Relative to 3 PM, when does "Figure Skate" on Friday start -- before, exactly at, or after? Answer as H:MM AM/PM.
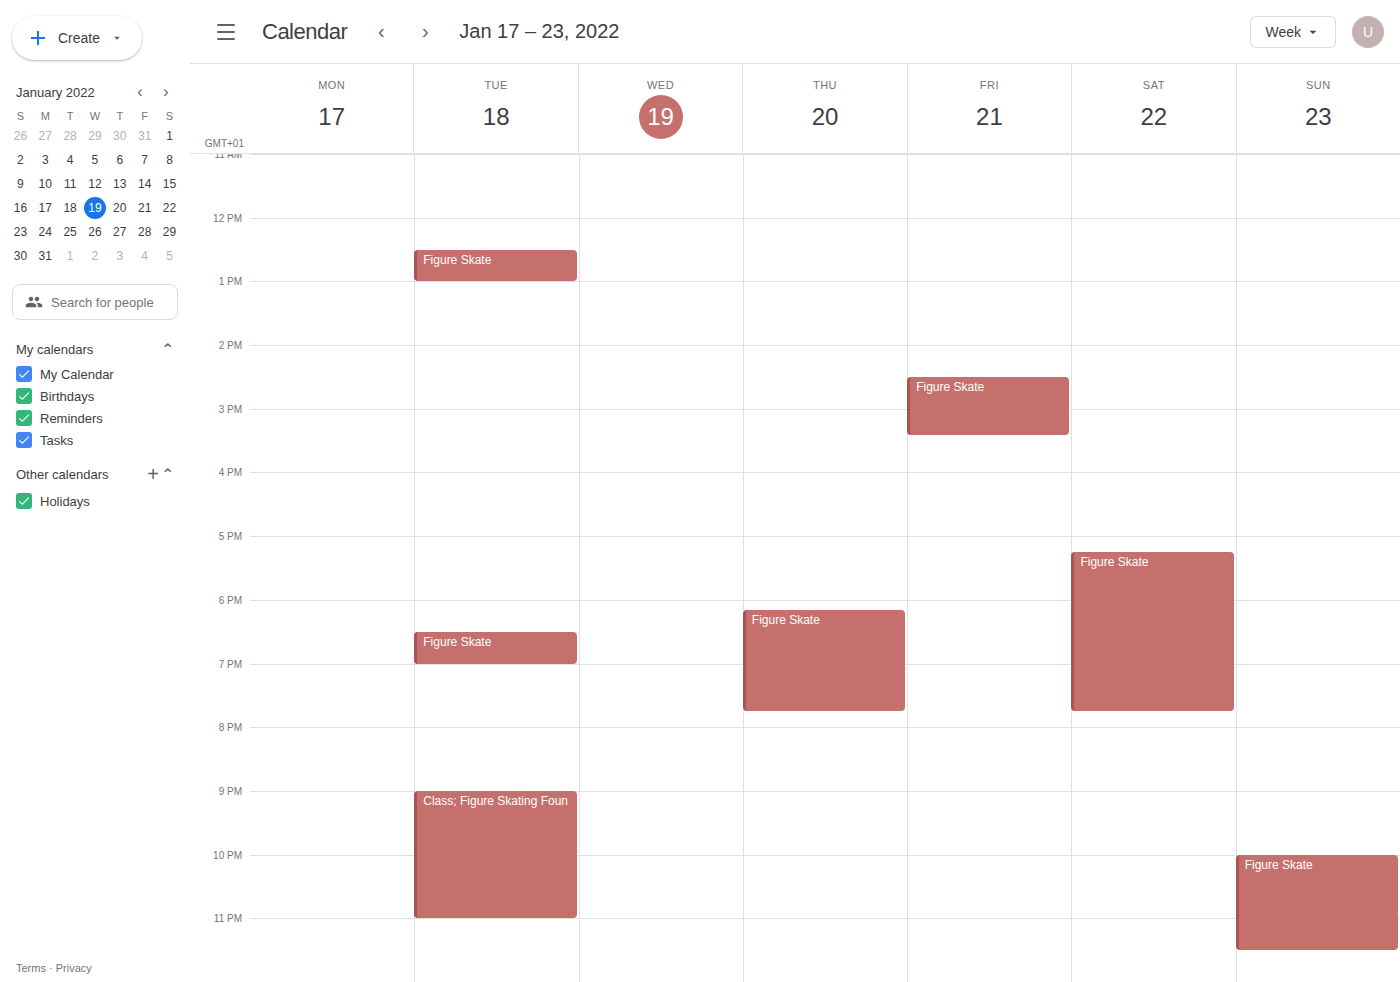
2:30 PM -- before 3 PM, 30 minutes above the 3 PM line.